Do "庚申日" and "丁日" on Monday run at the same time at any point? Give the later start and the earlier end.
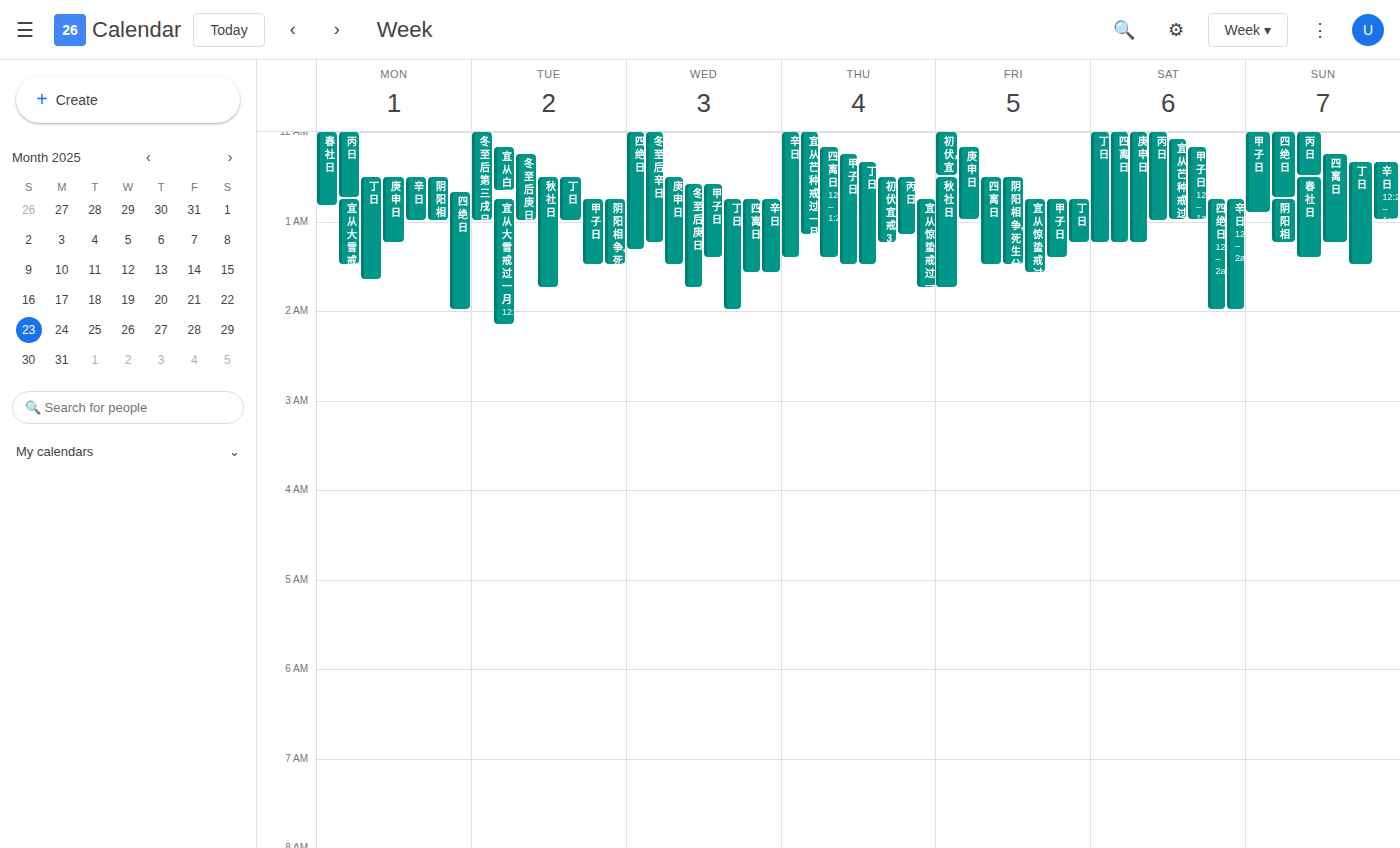
"丁日" starts at 12:30 AM, before "庚申日" ends at 1:15 AM -- they overlap.